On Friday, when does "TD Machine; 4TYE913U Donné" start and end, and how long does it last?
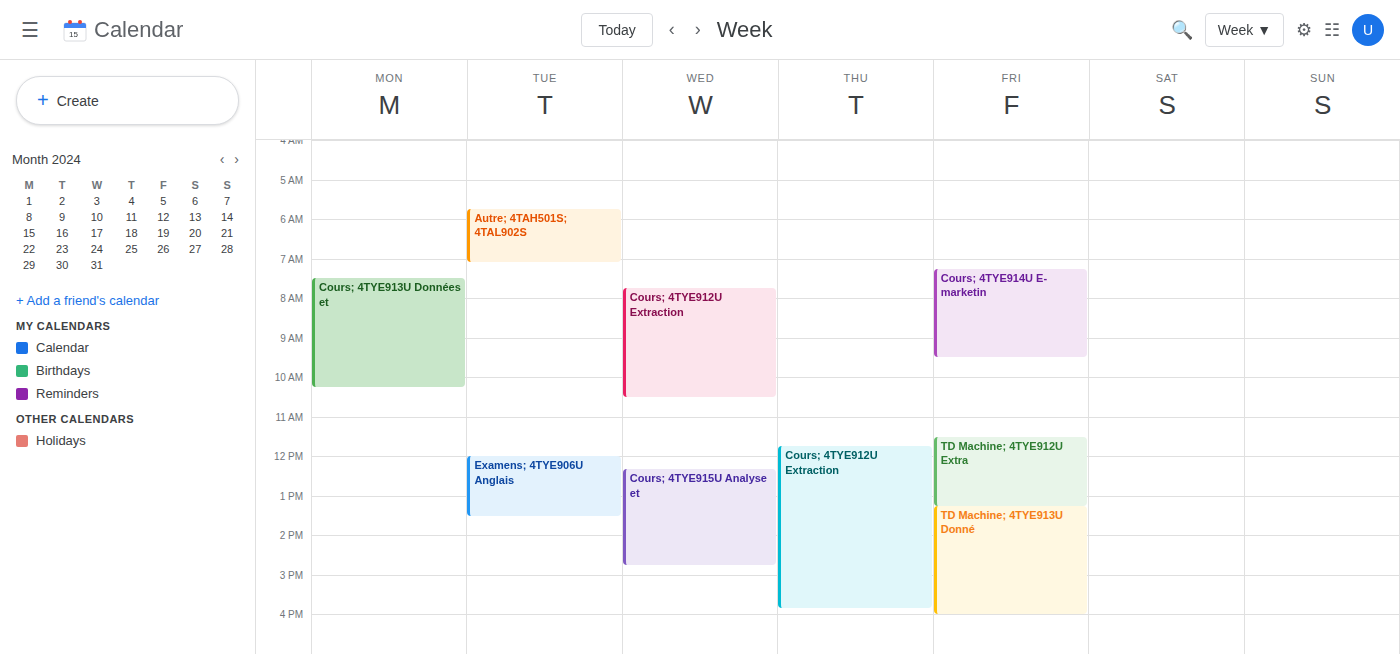
1:15 PM to 4:00 PM, 2 hours 45 minutes